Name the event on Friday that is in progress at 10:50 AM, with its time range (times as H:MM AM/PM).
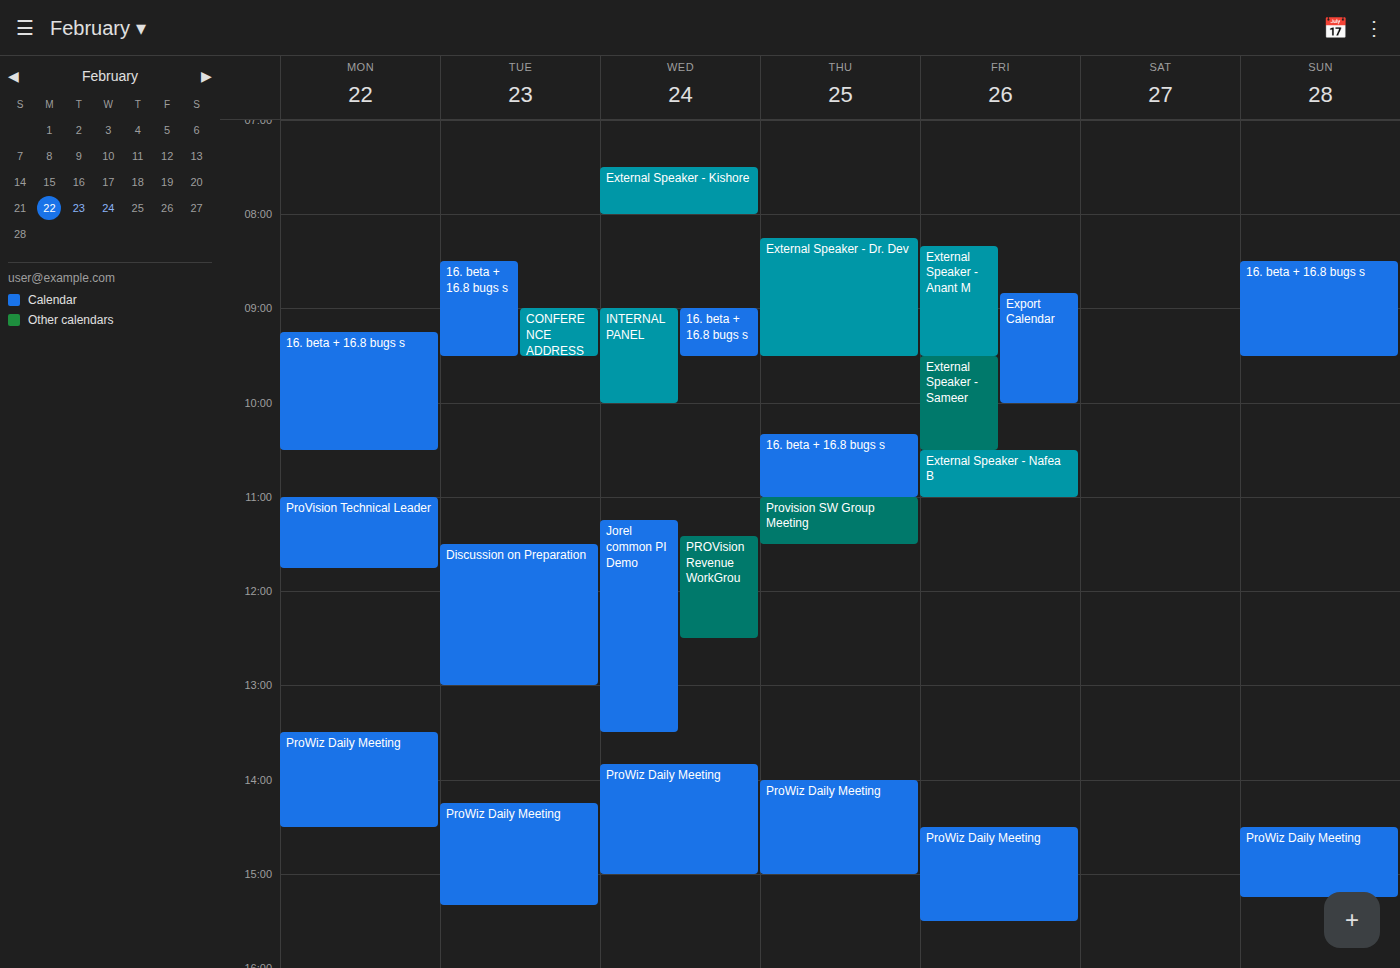
"External Speaker - Nafea B", 10:30 AM to 11:00 AM